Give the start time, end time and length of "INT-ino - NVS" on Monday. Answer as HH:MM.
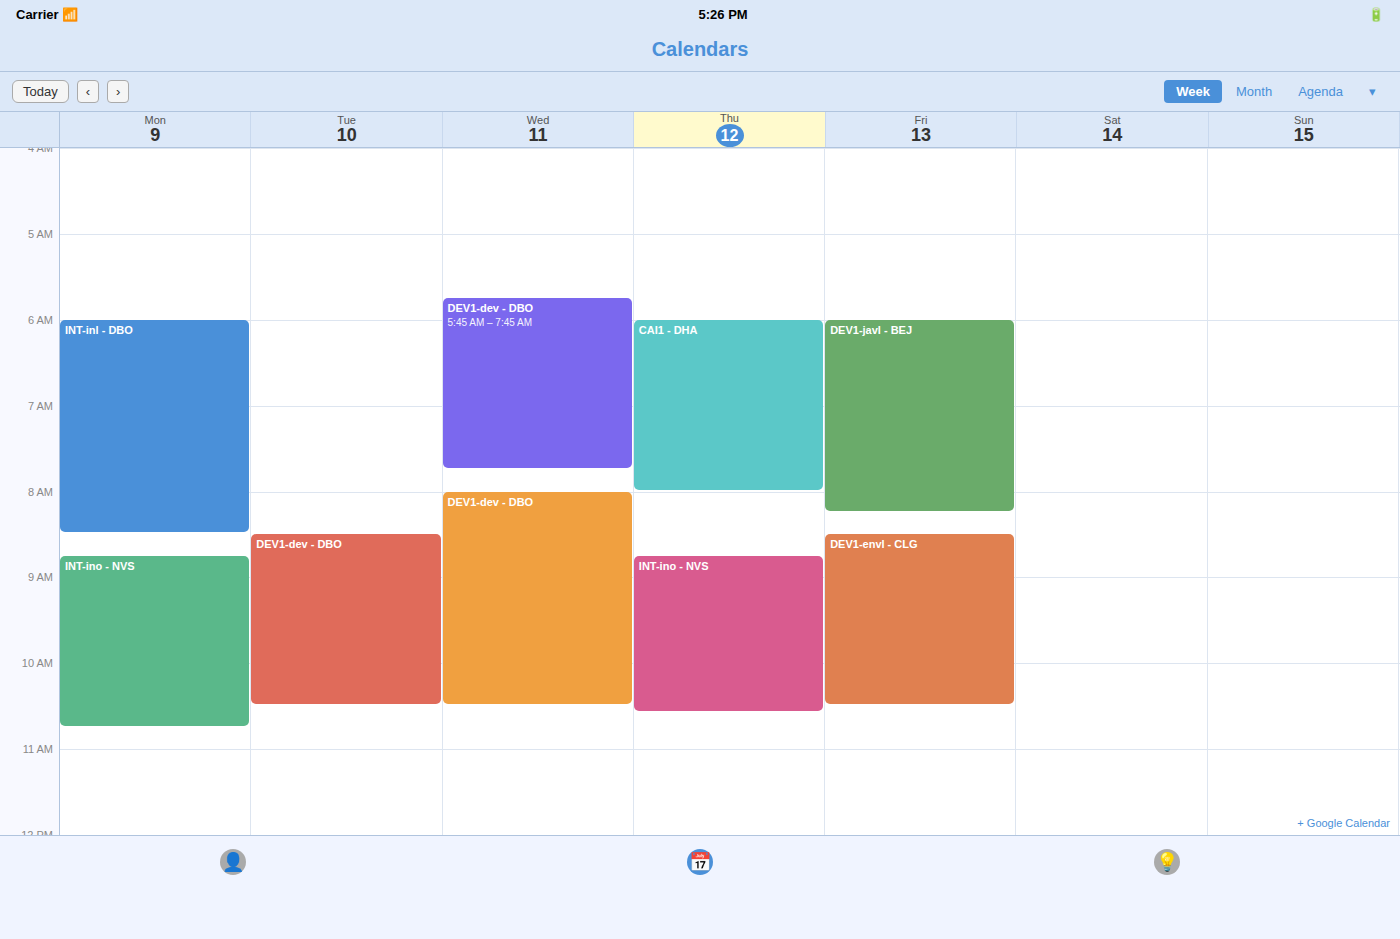
08:45 to 10:45, 2 hours